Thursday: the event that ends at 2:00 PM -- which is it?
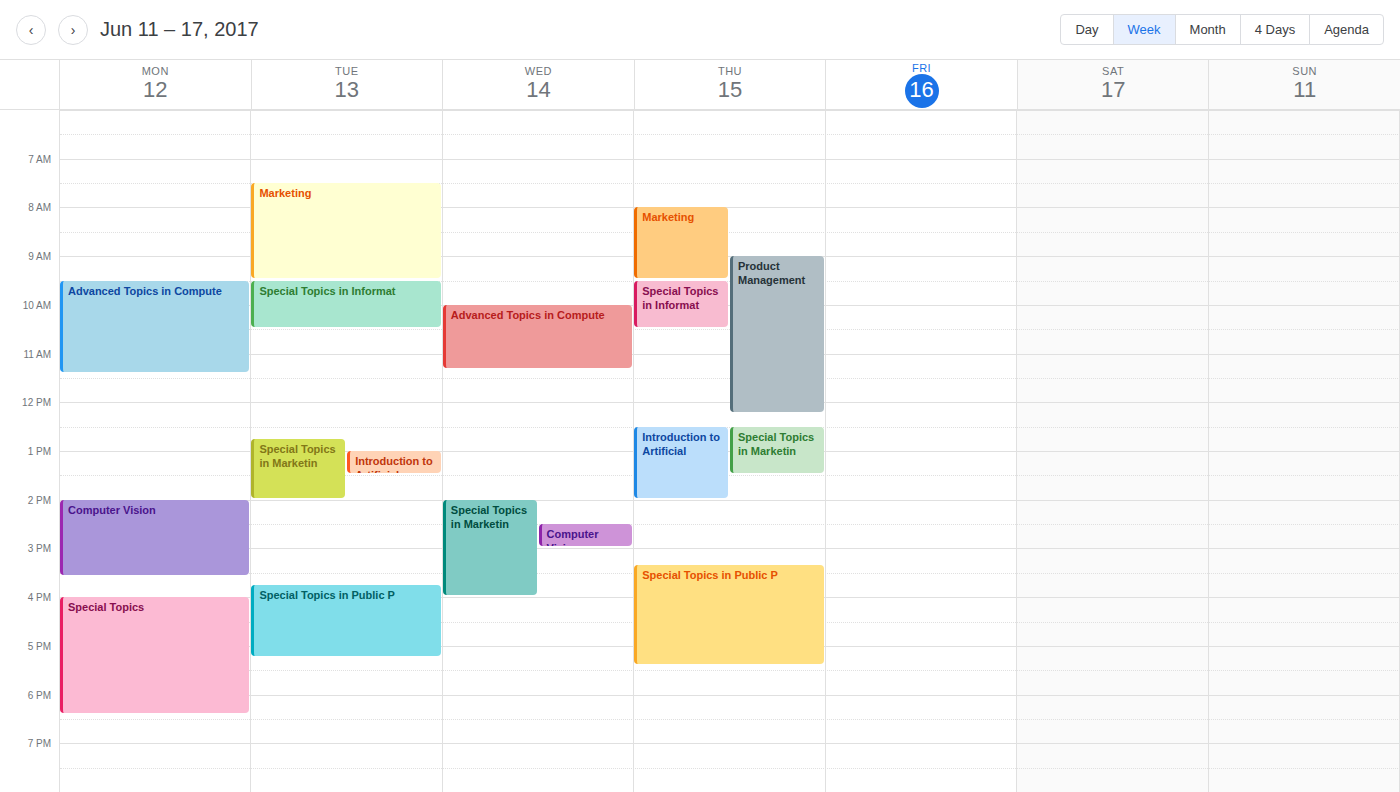
"Introduction to Artificial"